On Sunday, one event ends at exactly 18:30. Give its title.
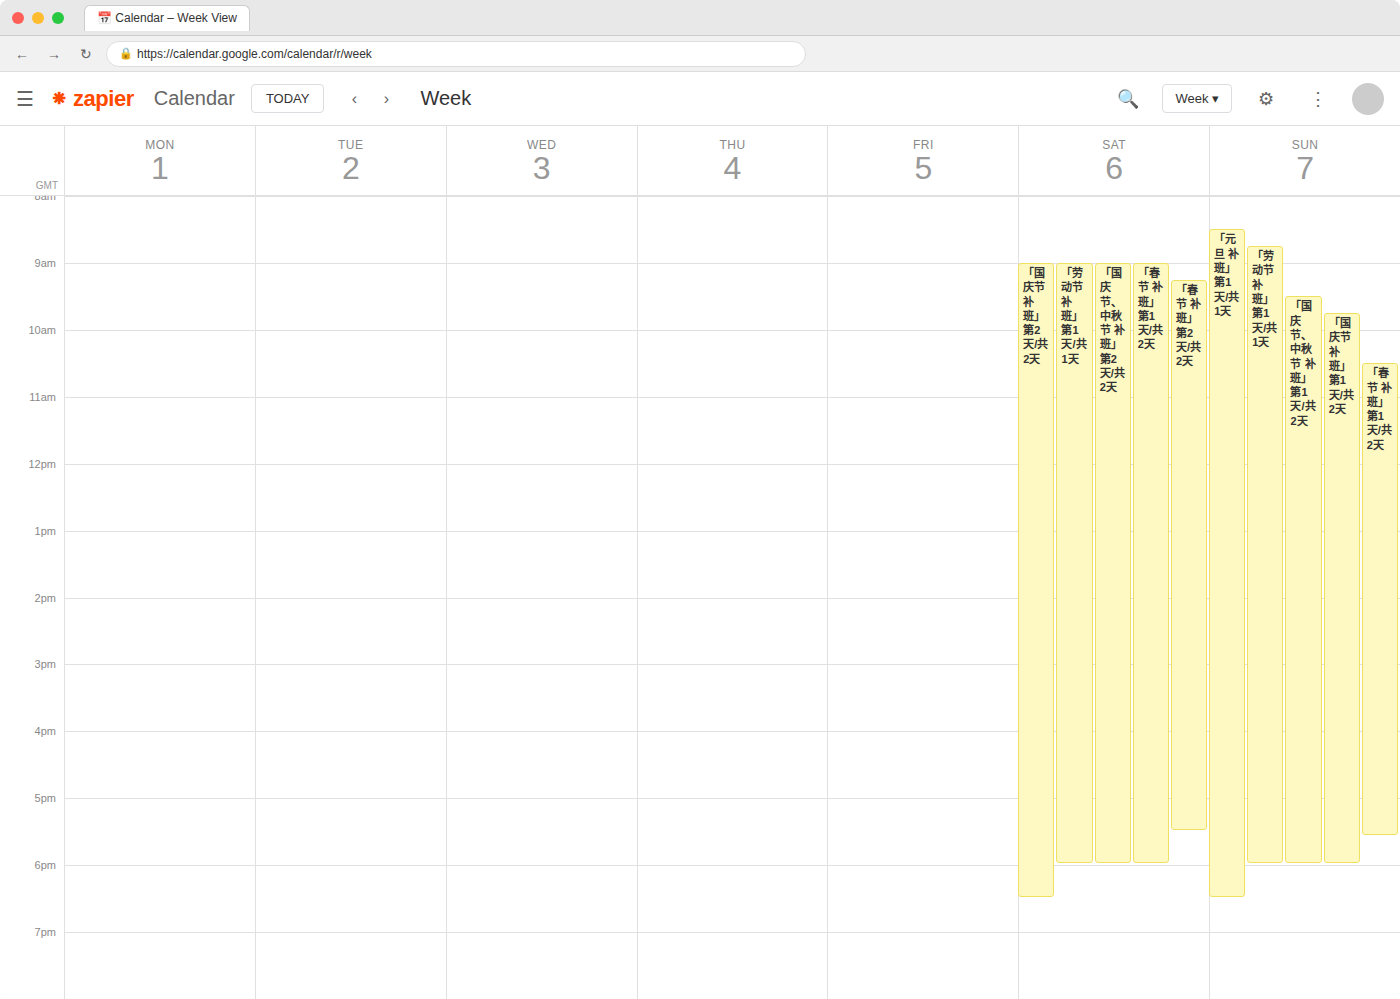
"「元旦 补班」 第1天/共1天"